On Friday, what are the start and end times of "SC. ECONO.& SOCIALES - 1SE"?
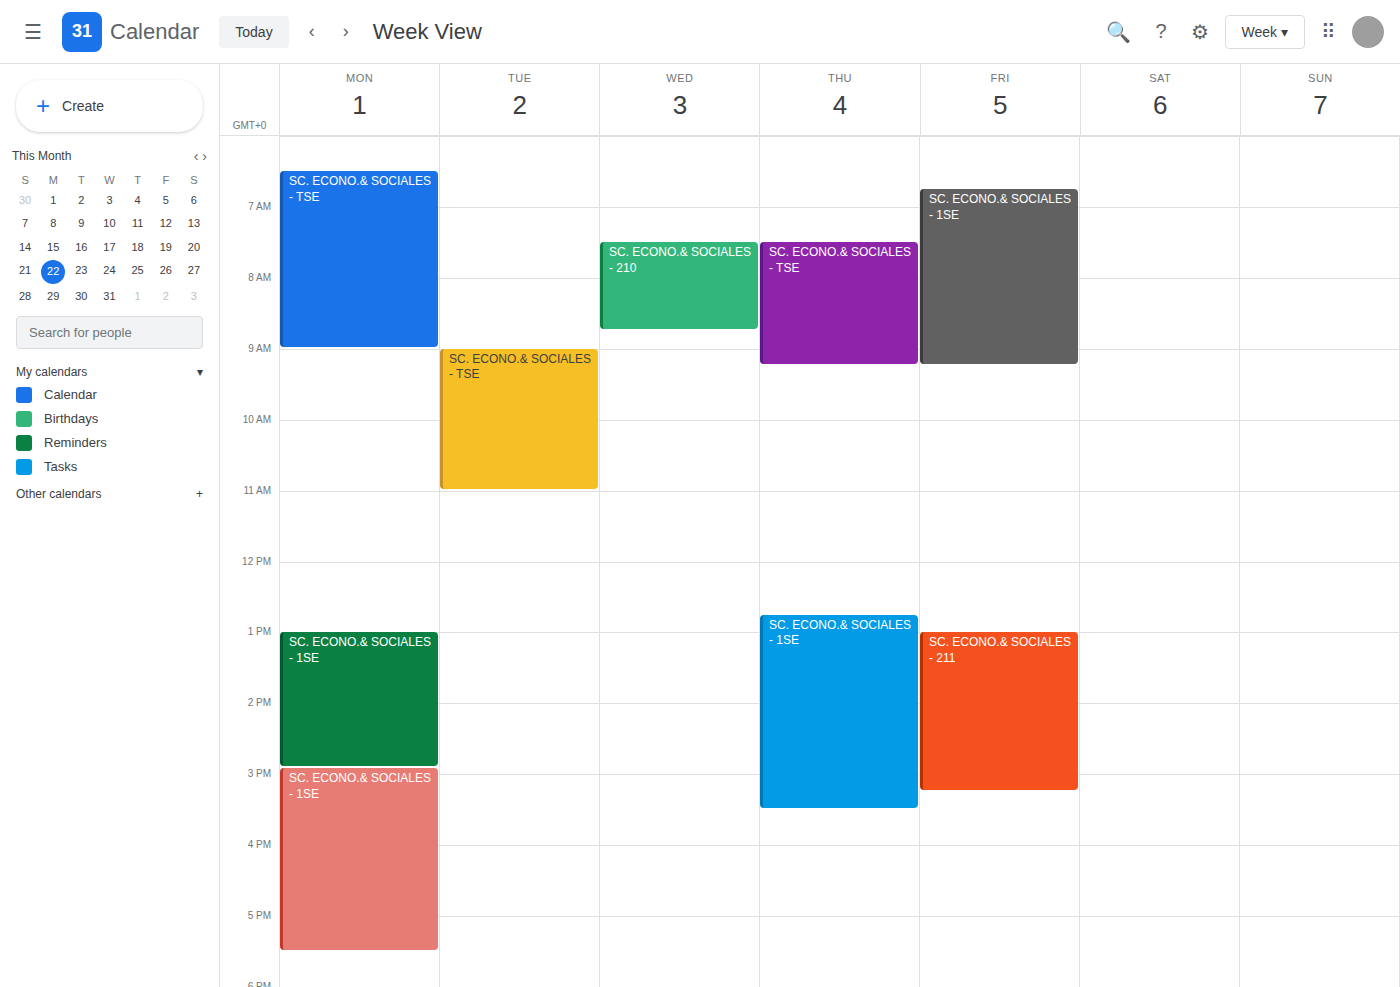
06:45 to 09:15